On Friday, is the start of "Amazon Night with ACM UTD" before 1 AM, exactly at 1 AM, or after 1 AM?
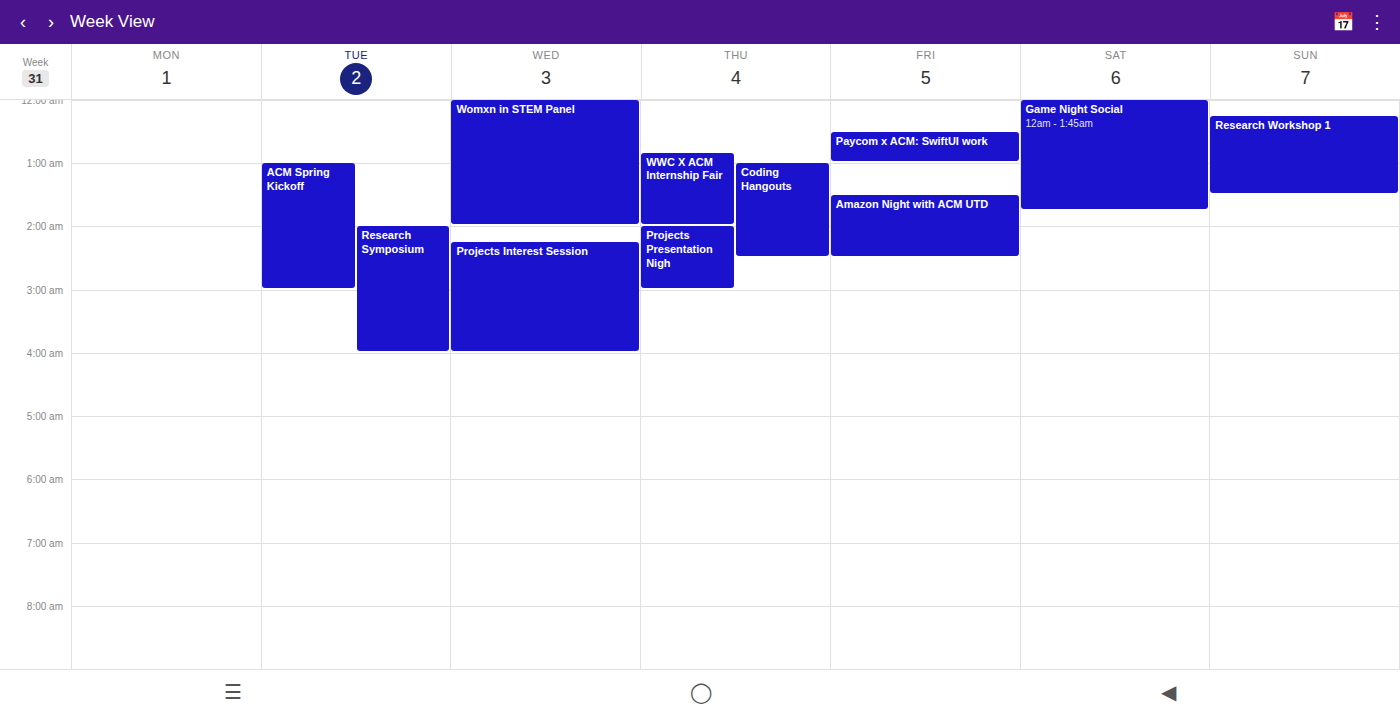
1:30 AM -- after 1 AM, 30 minutes below the 1 AM line.